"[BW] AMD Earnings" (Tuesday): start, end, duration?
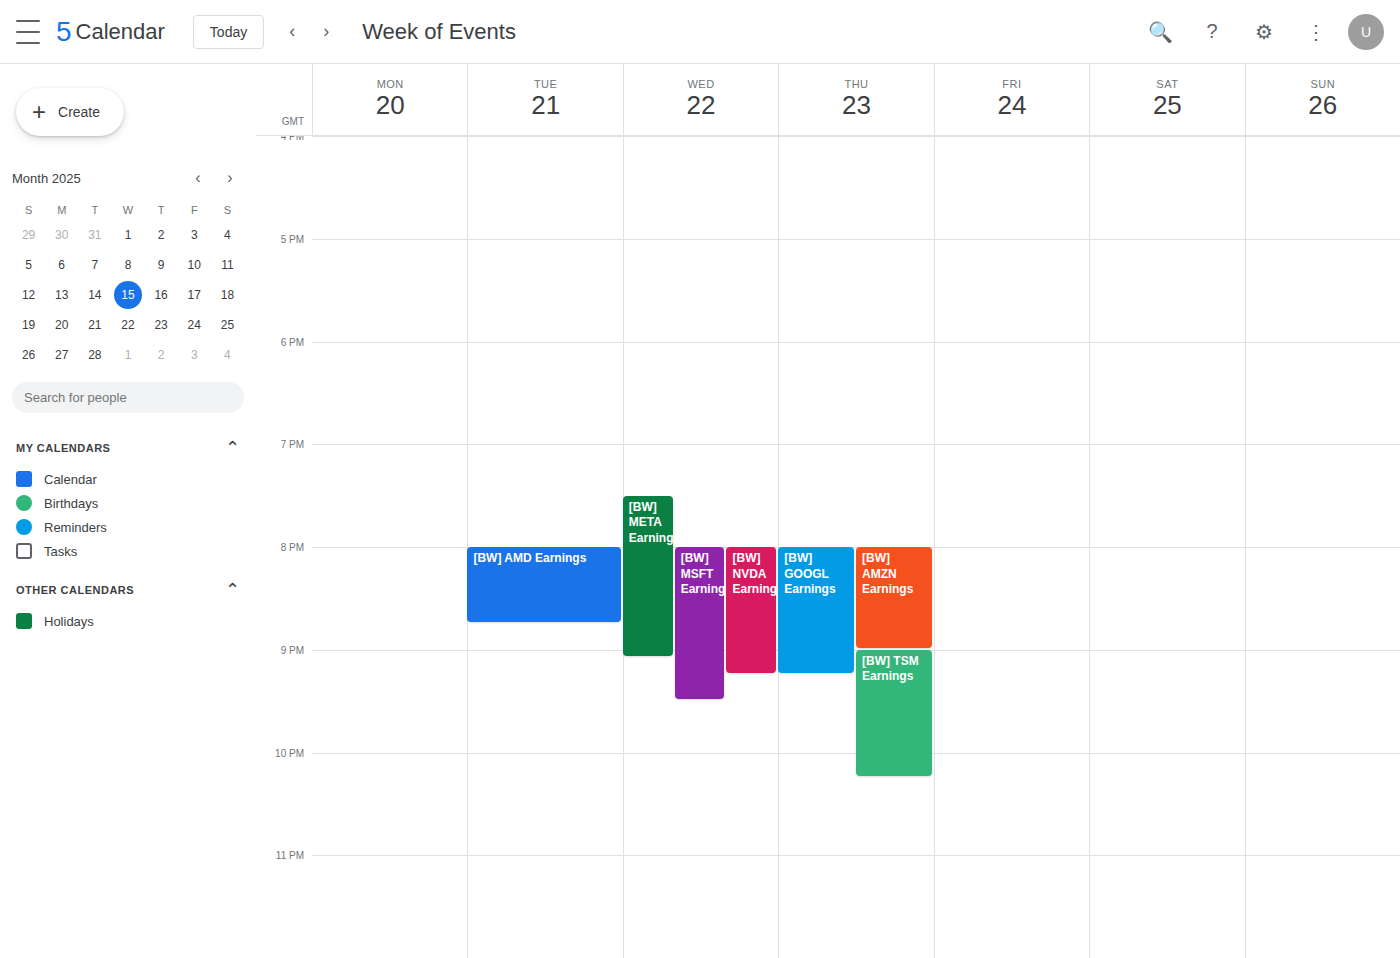
8:00 PM to 8:45 PM, 45 minutes